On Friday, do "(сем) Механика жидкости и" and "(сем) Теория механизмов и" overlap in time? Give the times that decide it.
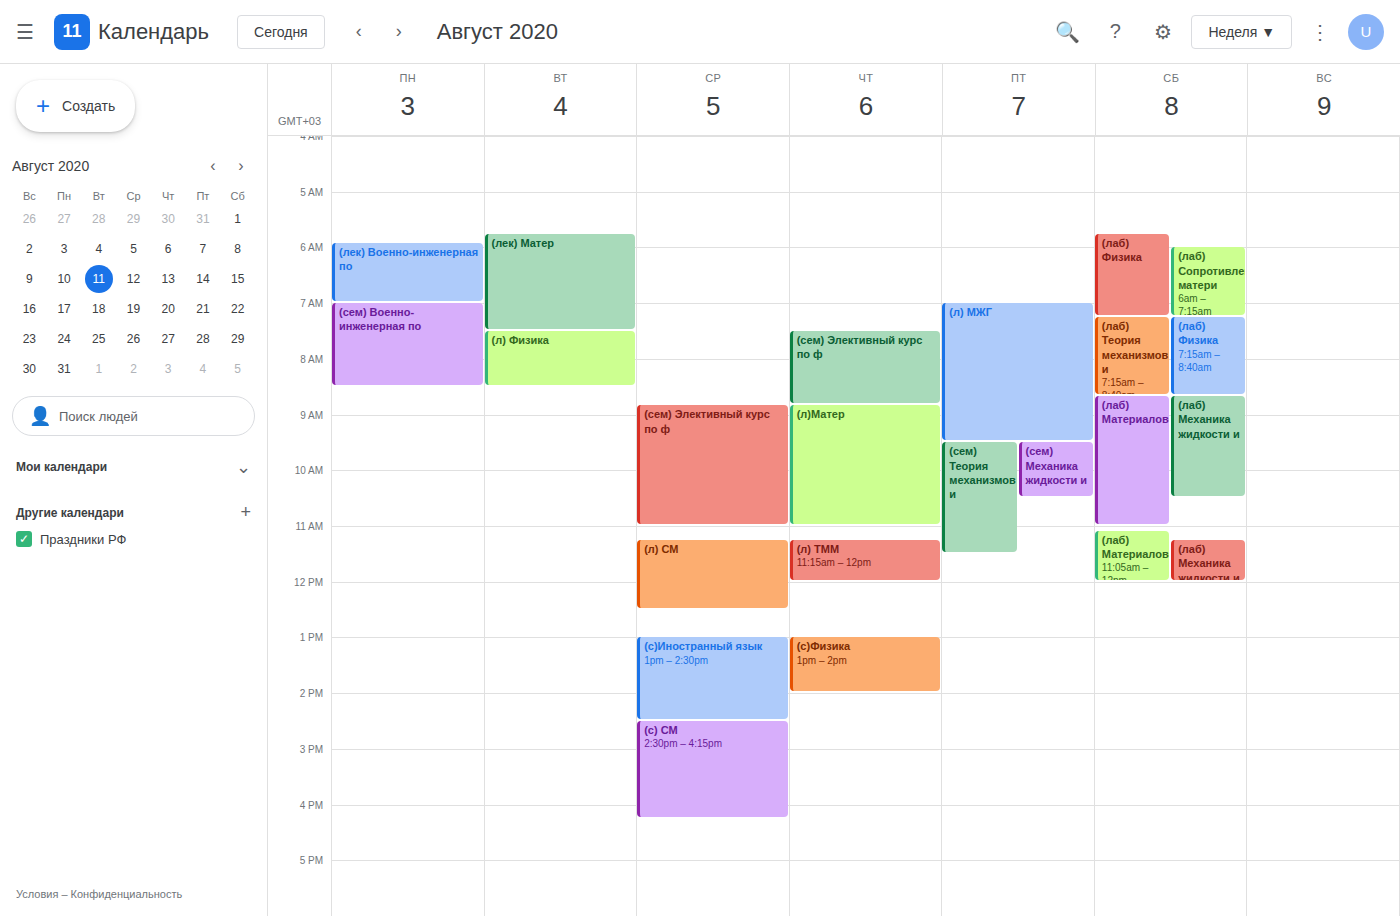
"(сем) Механика жидкости и" runs 9:30 AM to 10:30 AM, inside "(сем) Теория механизмов и" -- they overlap.